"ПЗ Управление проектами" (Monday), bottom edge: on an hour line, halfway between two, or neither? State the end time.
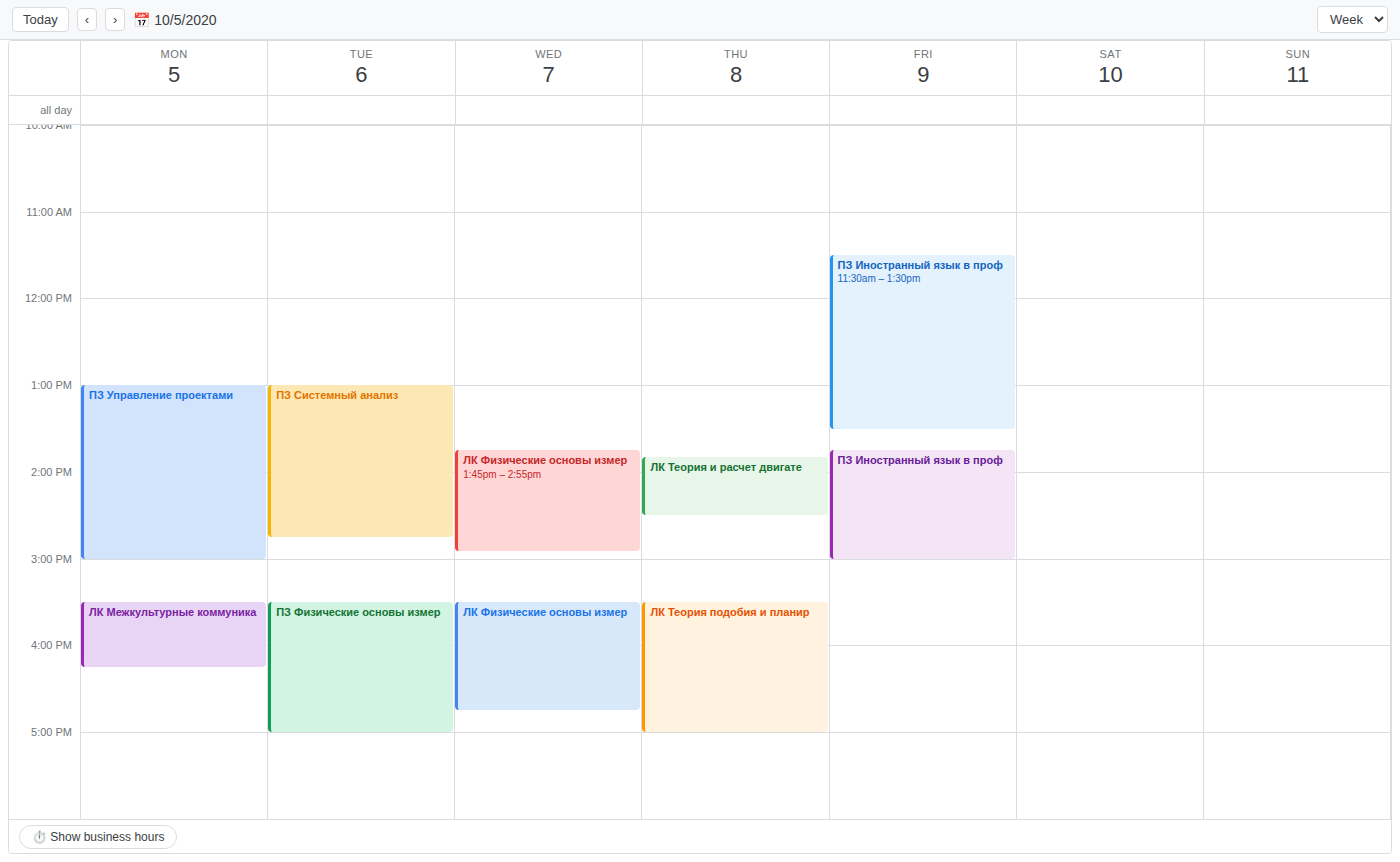
3:00 PM -- exactly on the 3 PM line.